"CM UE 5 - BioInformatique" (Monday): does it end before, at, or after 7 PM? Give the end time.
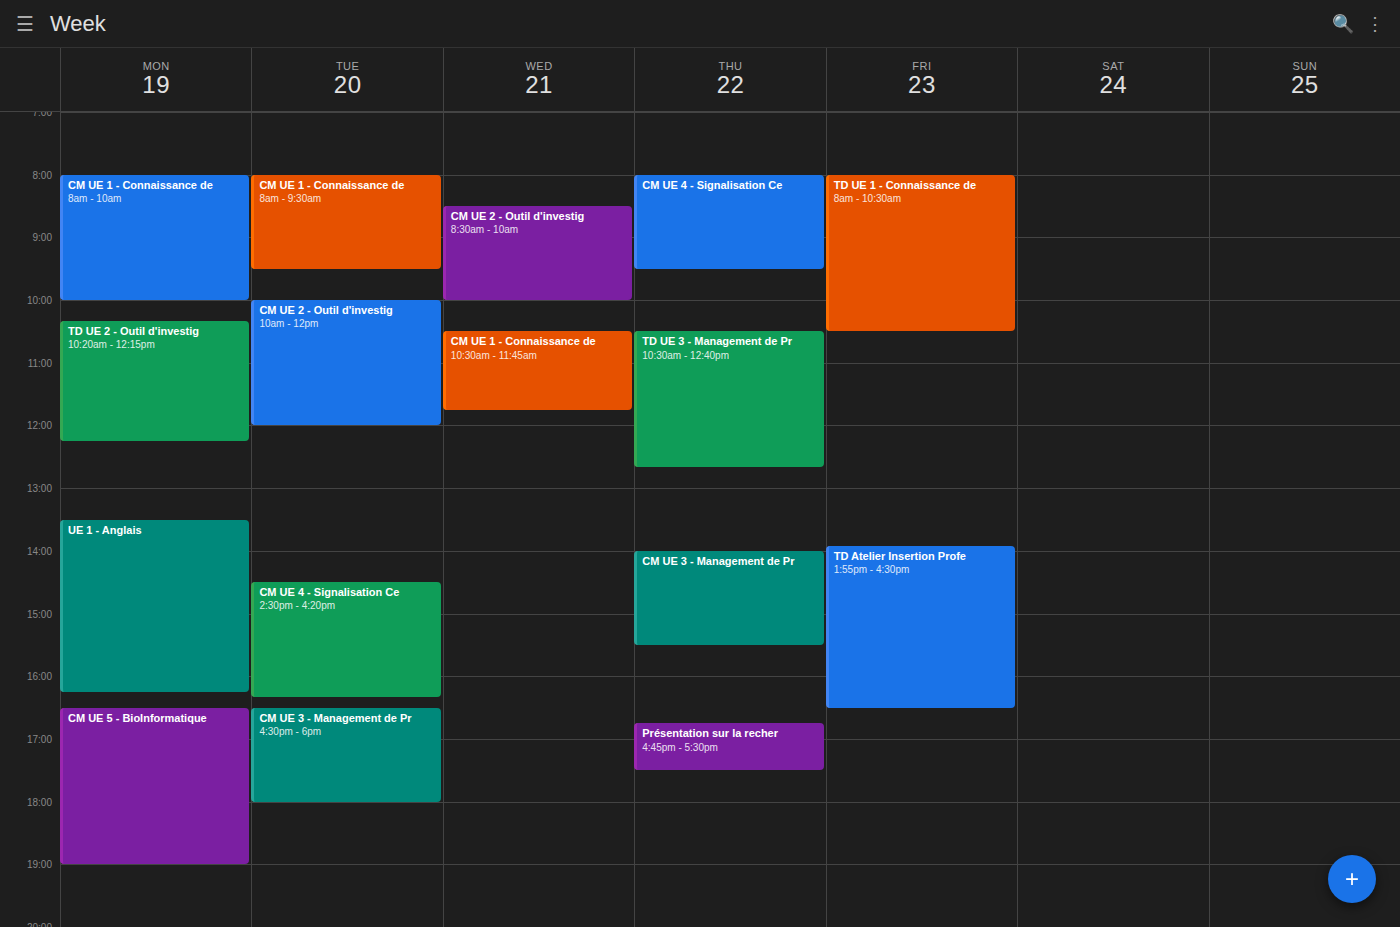
7:00 PM -- exactly at 7 PM, on the 7 PM line.